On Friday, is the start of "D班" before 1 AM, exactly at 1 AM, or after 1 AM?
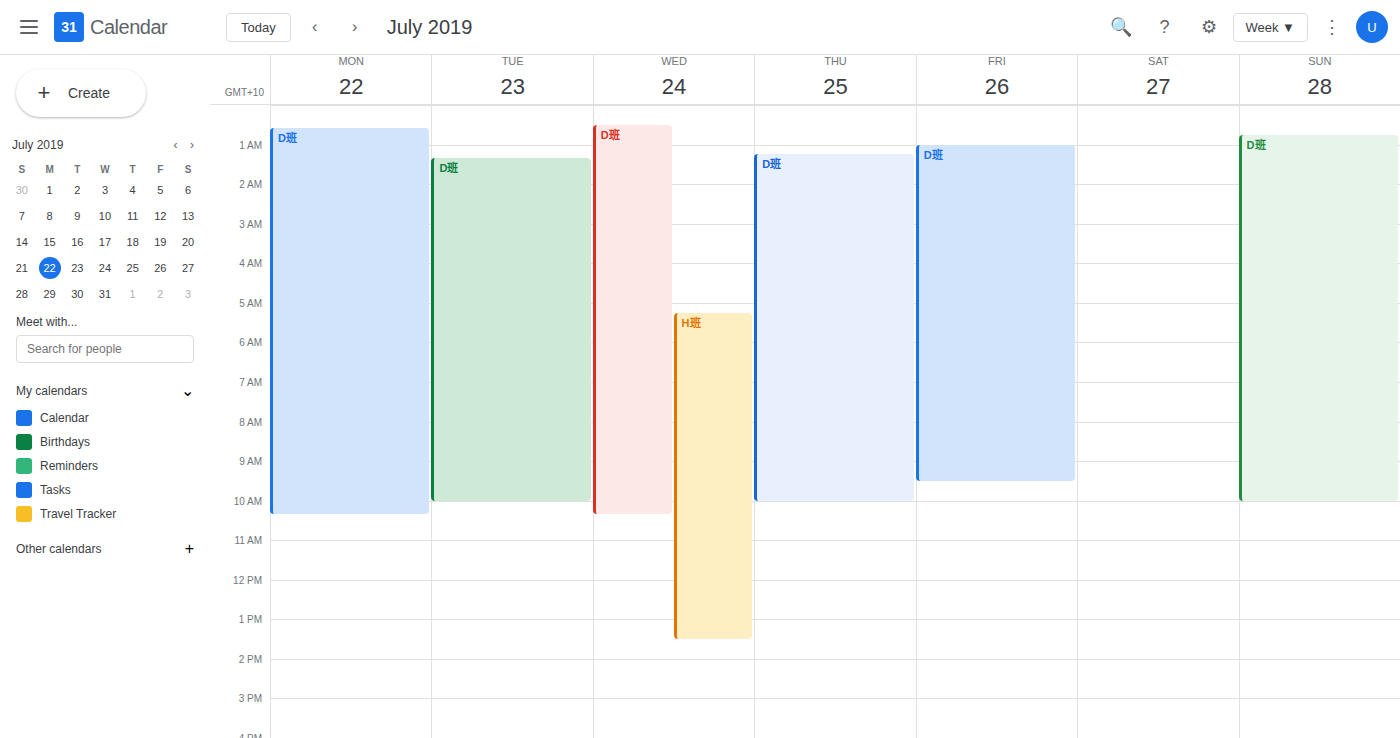
1:00 AM -- exactly at 1 AM, on the 1 AM line.